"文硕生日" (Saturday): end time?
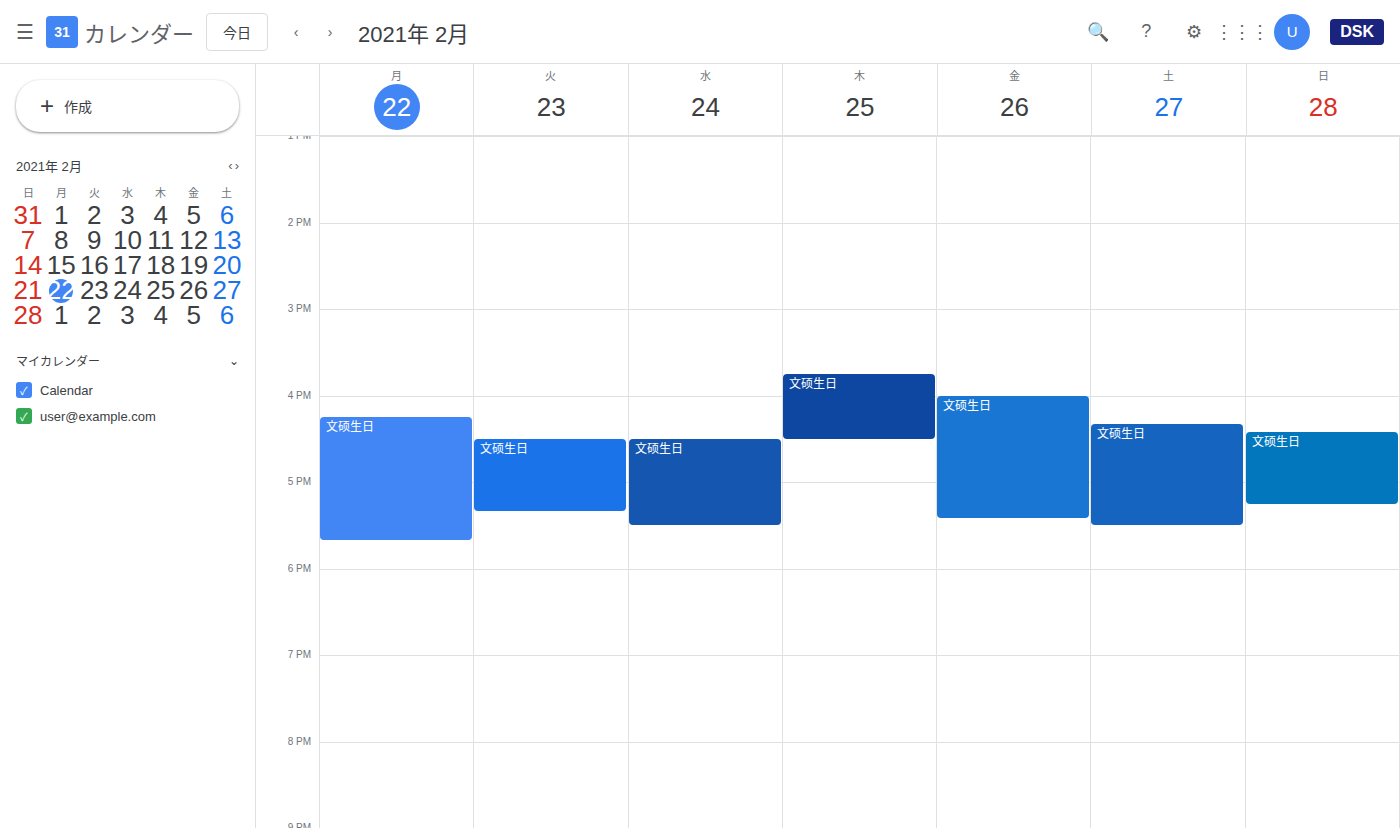
5:30 PM